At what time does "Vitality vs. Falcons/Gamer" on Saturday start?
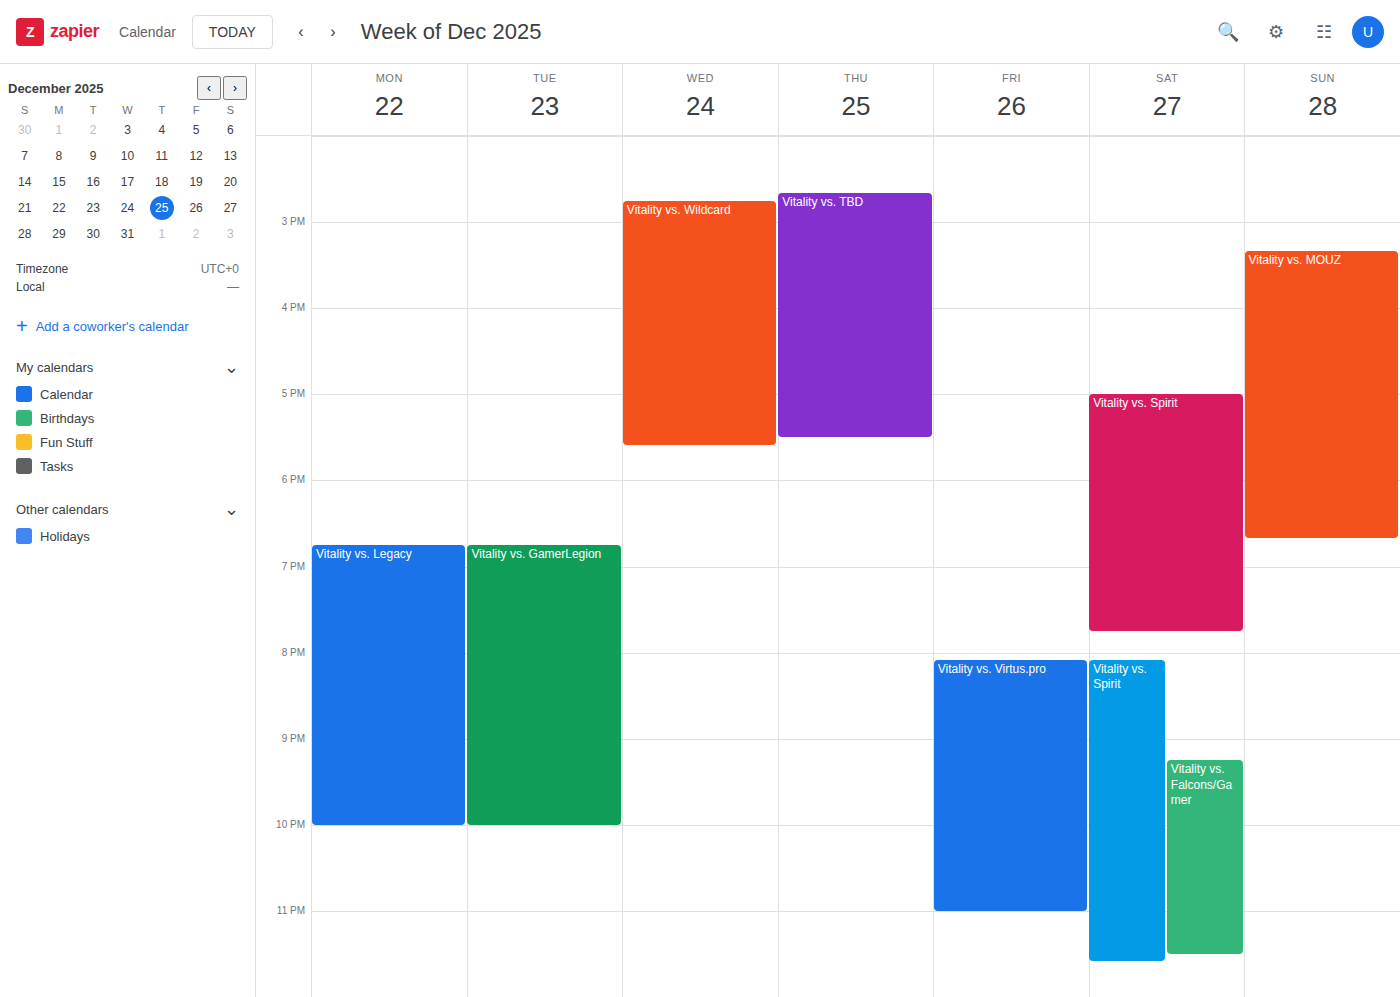
9:15 PM